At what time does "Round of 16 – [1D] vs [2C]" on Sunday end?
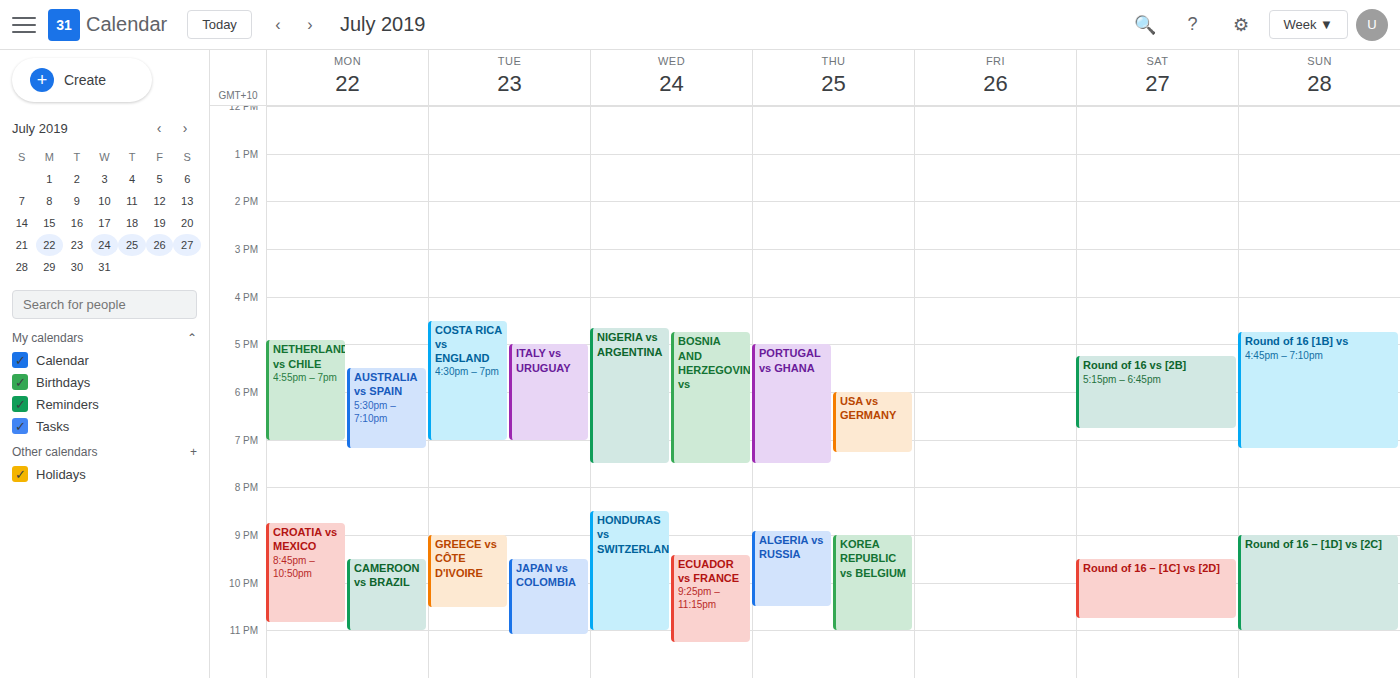
11:00 PM